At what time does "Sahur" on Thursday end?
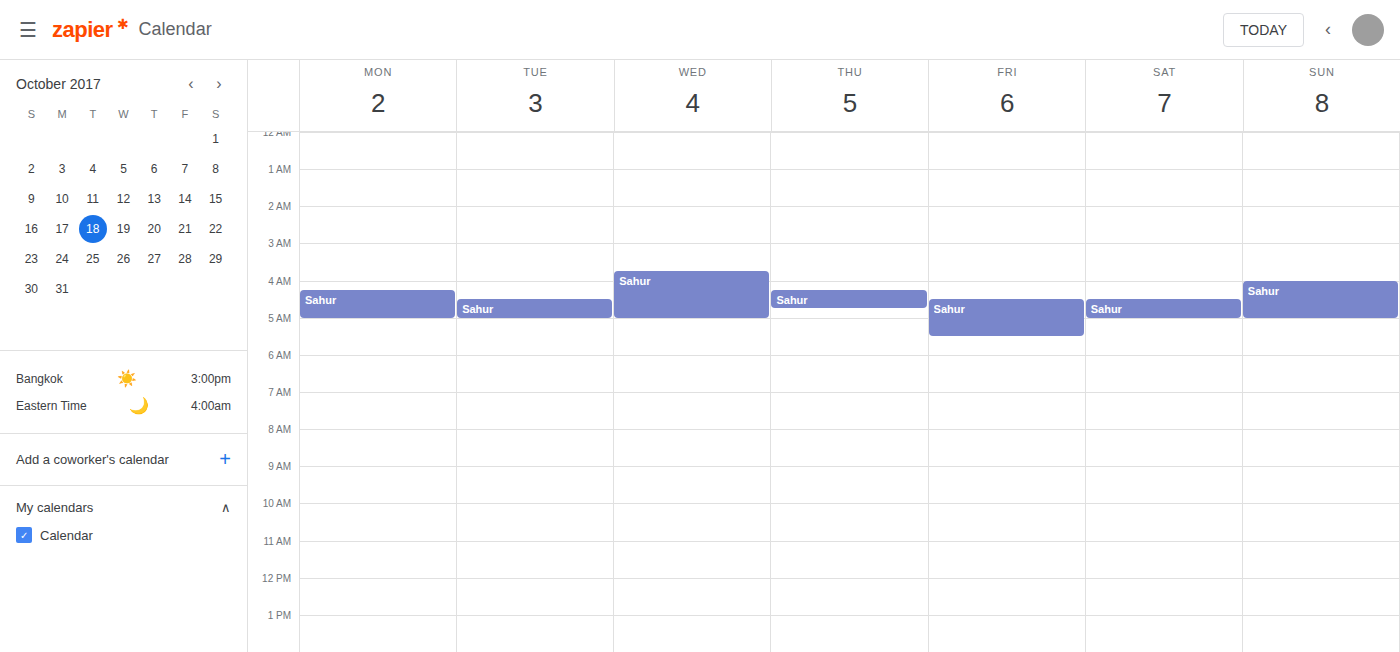
4:45 AM